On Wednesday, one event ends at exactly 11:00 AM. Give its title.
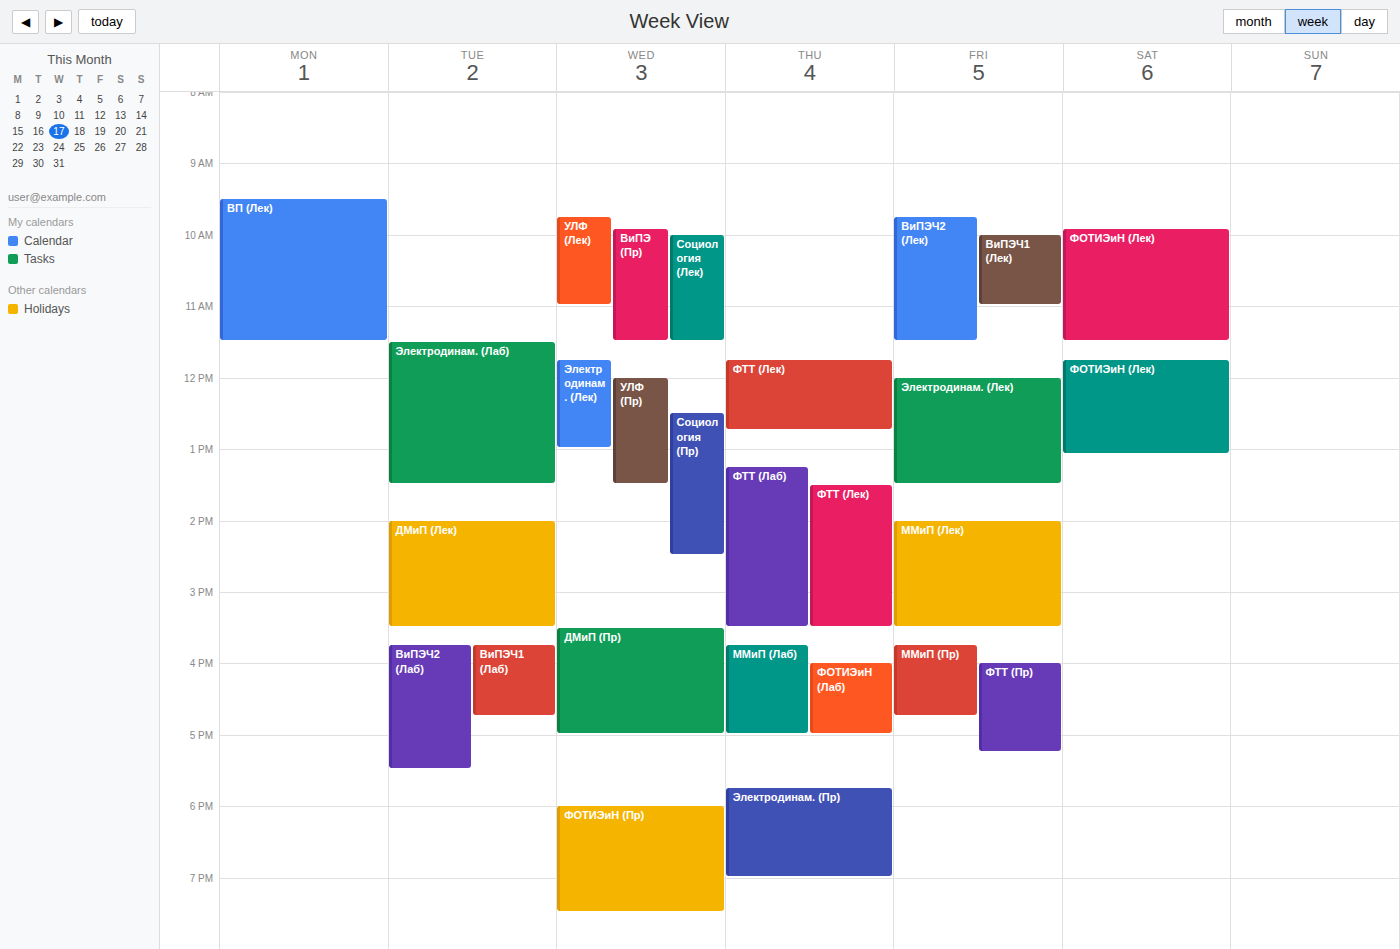
"УЛФ (Лек)"